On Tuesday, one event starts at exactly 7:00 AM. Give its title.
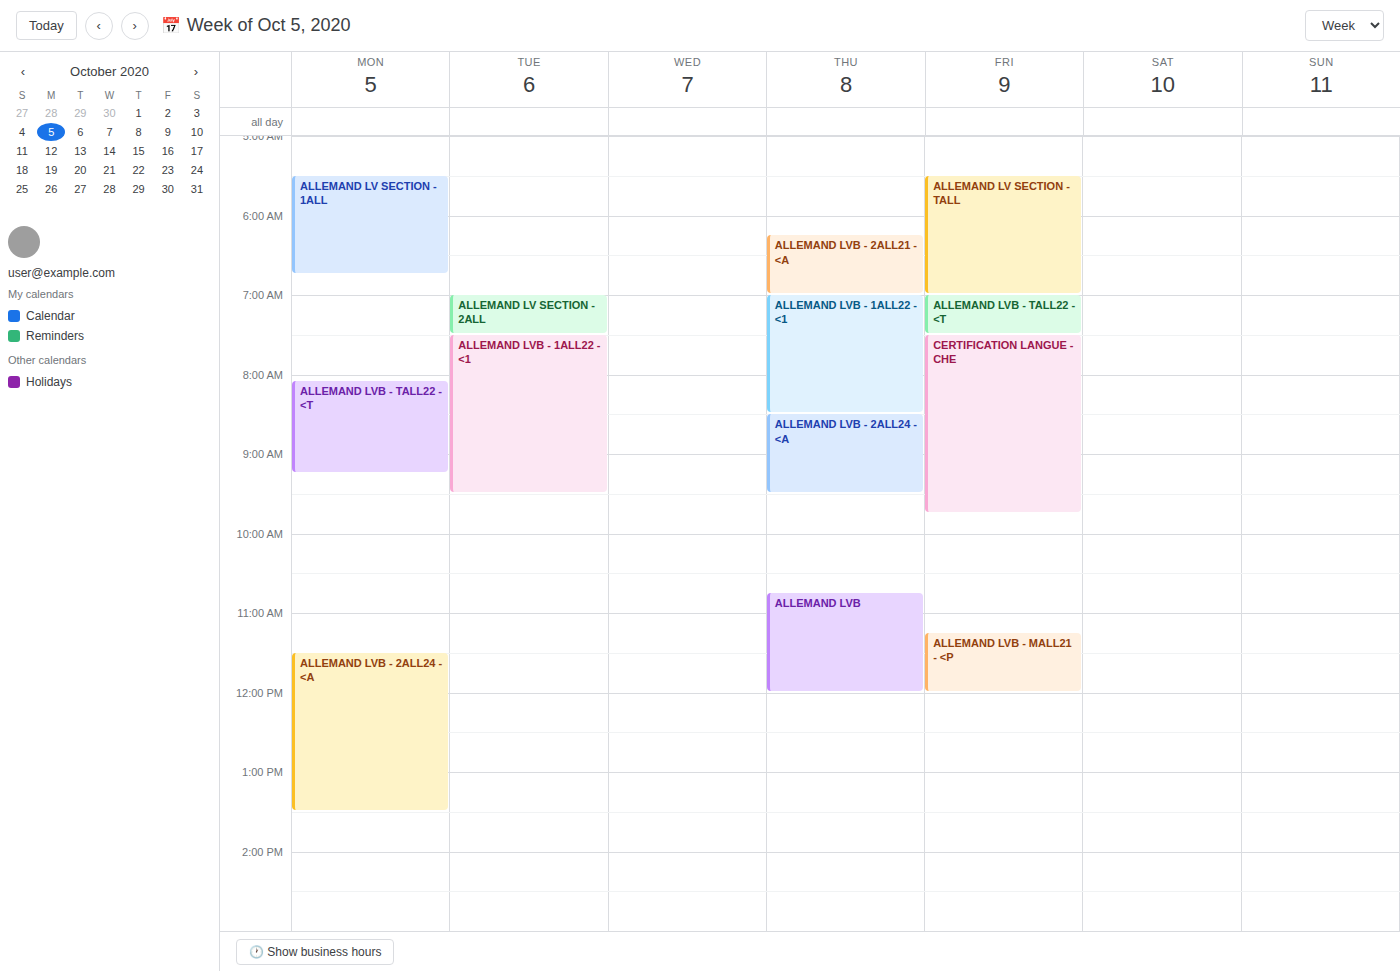
"ALLEMAND LV SECTION - 2ALL"